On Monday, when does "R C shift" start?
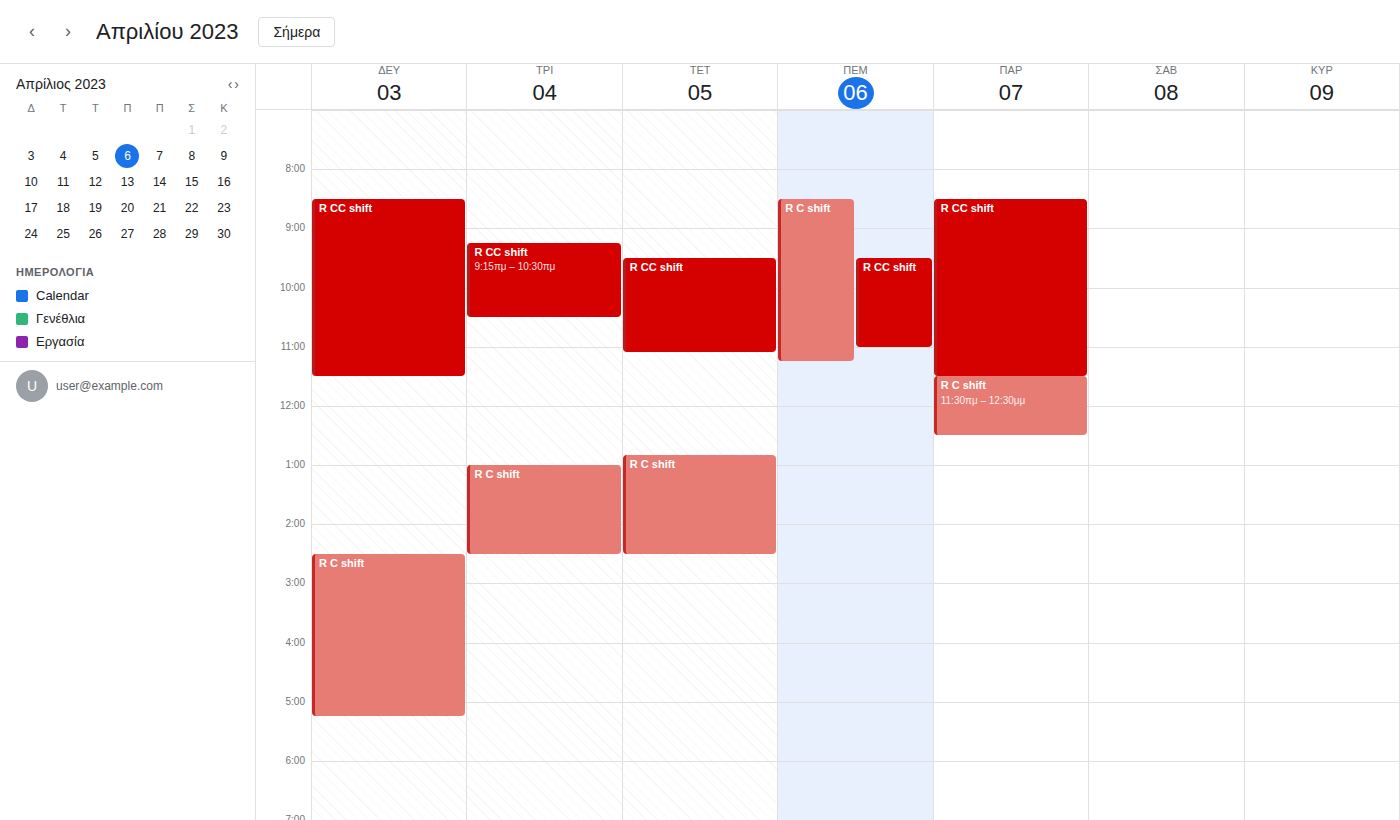
2:30 PM